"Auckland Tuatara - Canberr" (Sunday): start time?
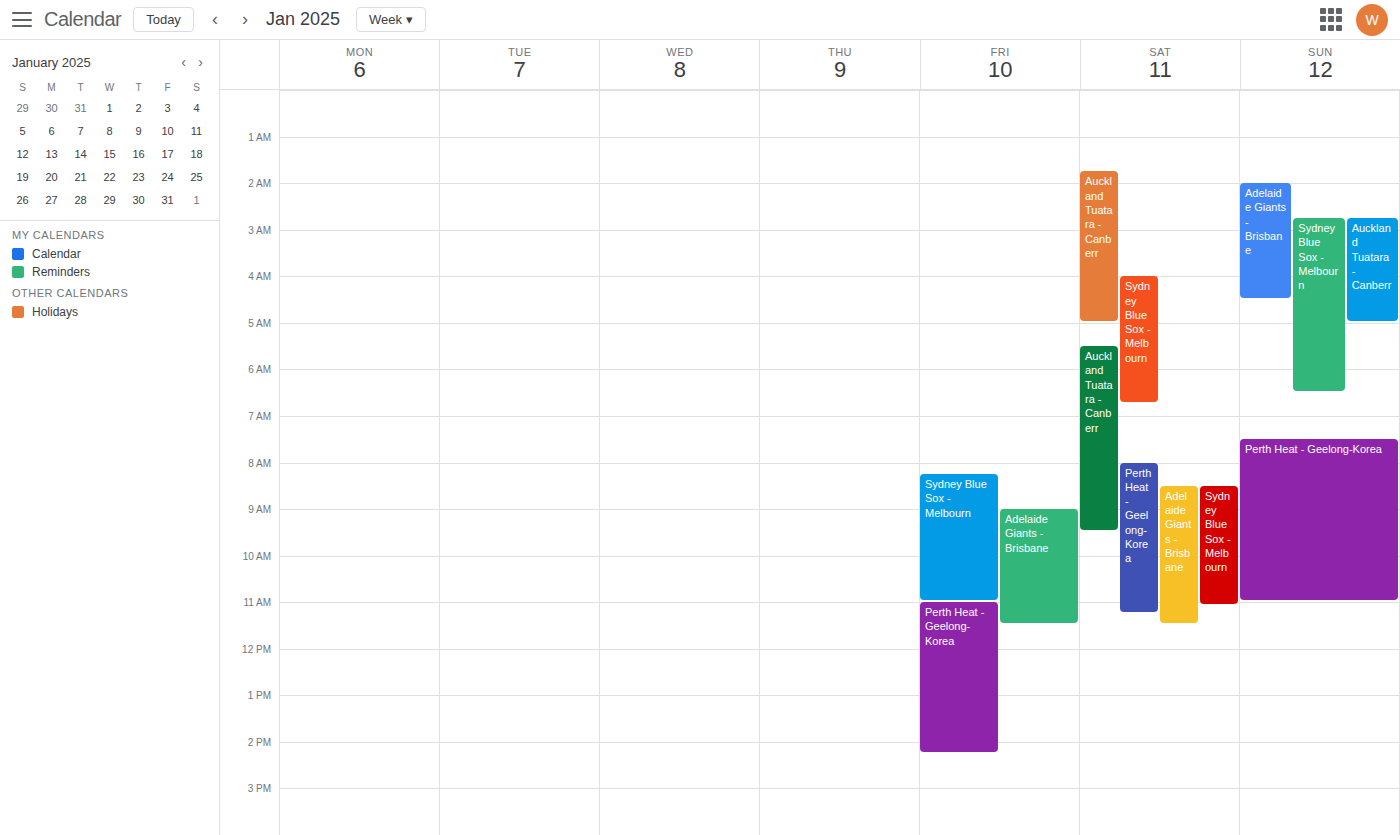
2:45 AM